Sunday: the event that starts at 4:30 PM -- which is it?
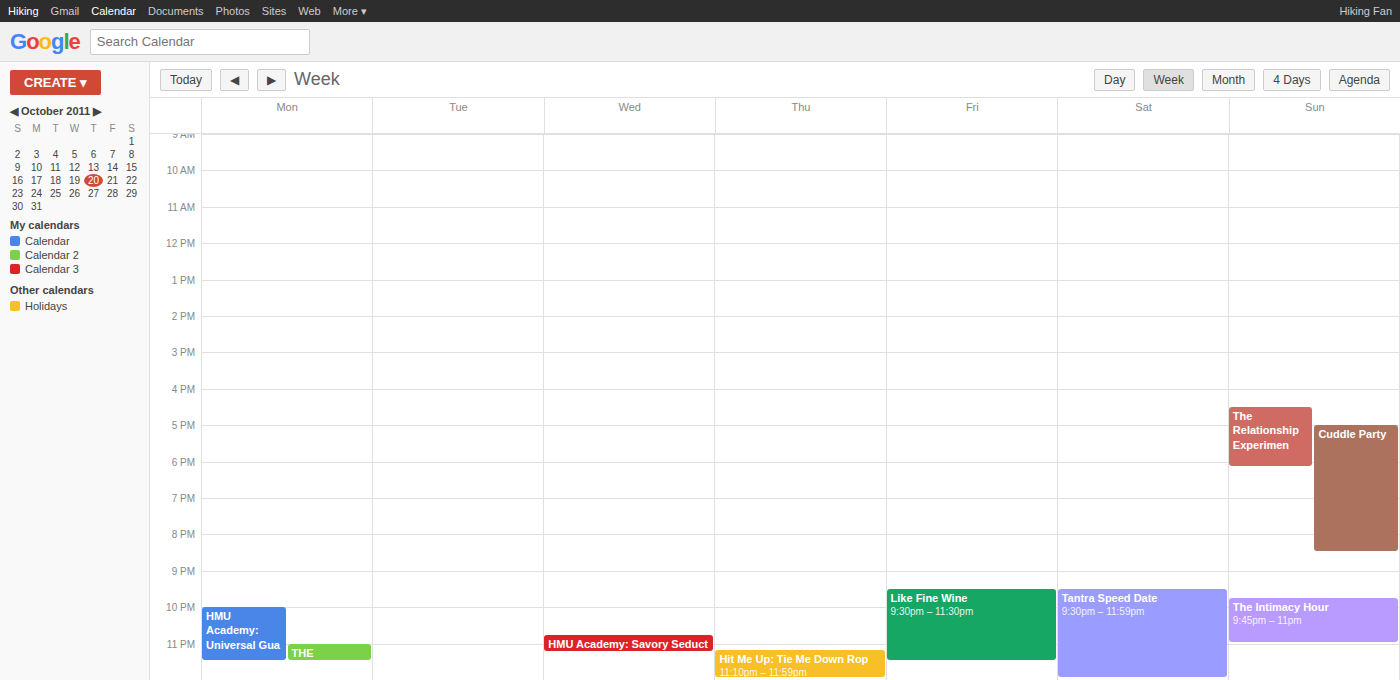
"The Relationship Experimen"